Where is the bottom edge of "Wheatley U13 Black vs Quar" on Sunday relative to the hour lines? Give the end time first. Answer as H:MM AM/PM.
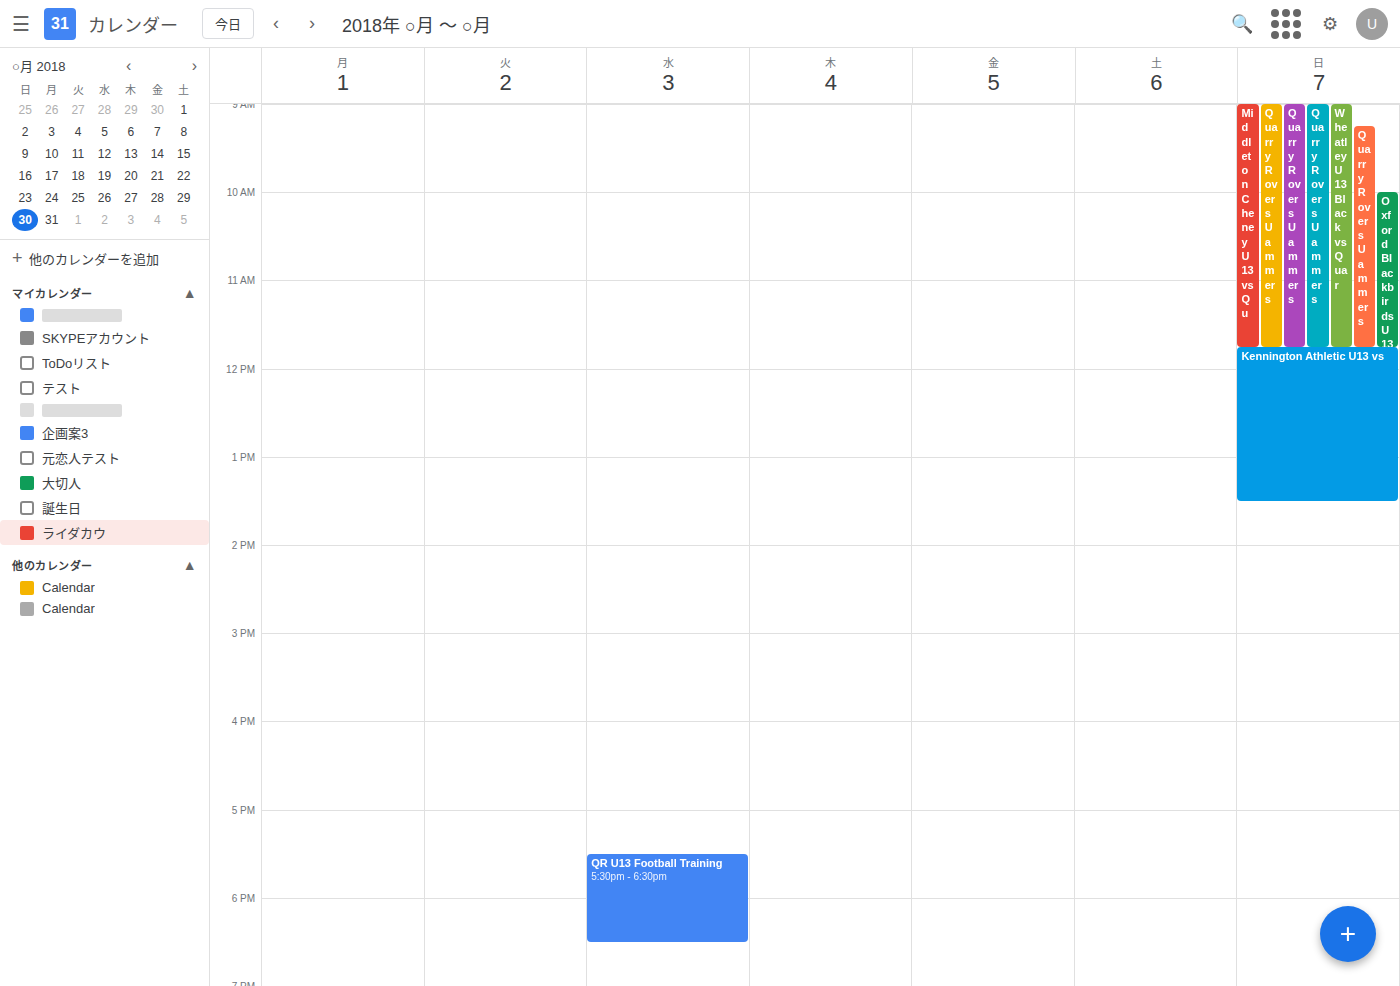
11:45 AM -- neither: three quarters of the way from the 11 AM line to the 12 PM line.